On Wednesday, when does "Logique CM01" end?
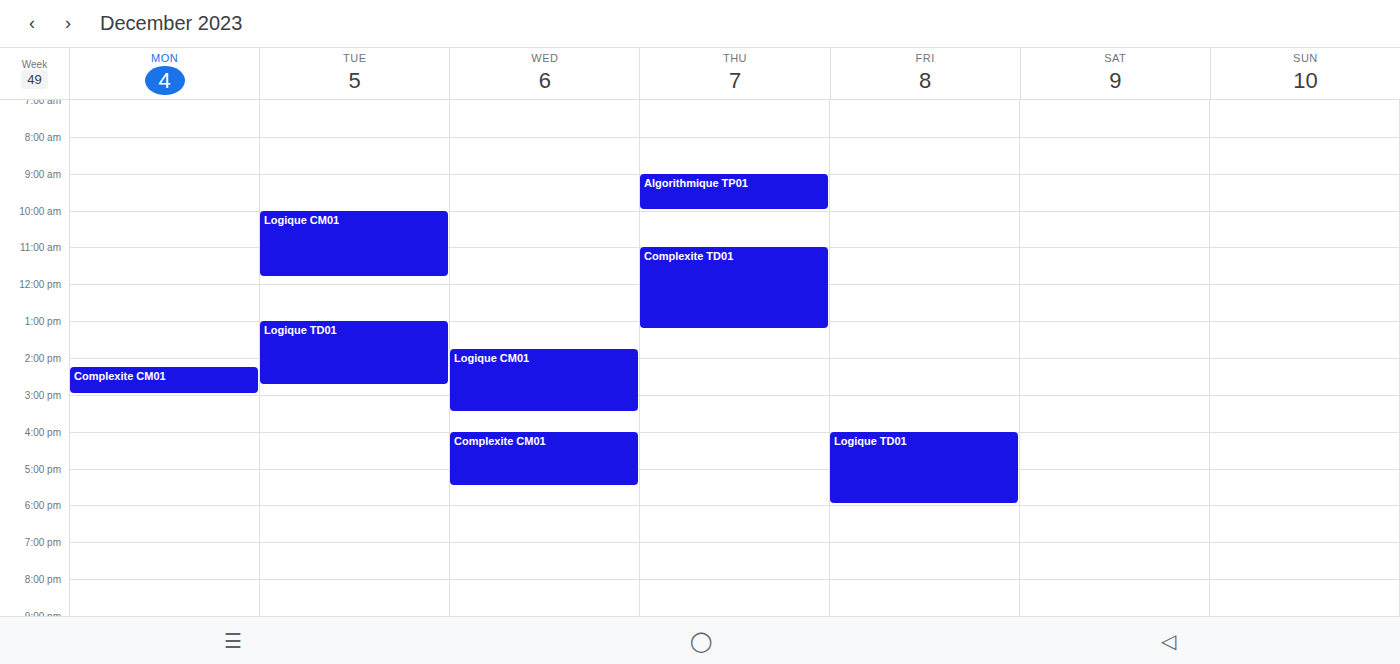
3:30 PM